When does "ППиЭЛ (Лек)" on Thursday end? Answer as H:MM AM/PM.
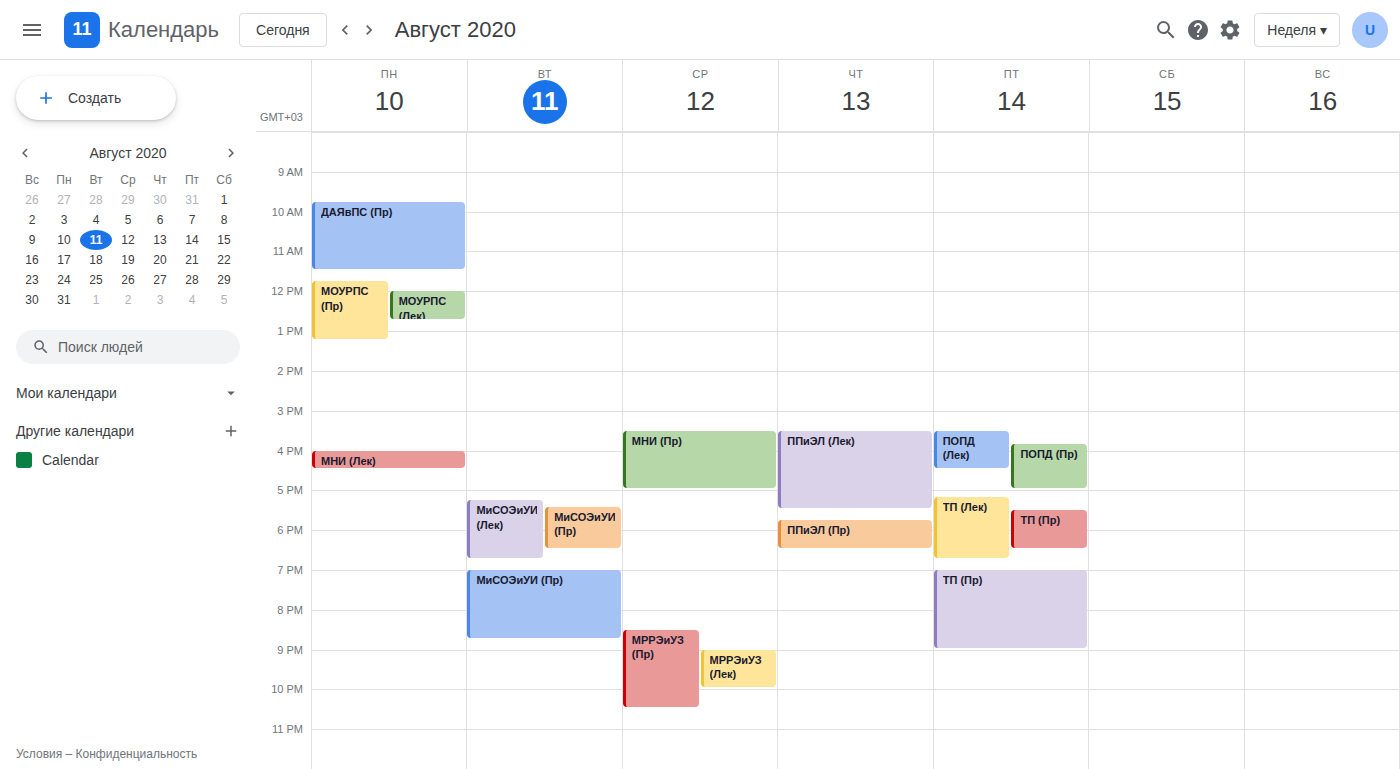
5:30 PM